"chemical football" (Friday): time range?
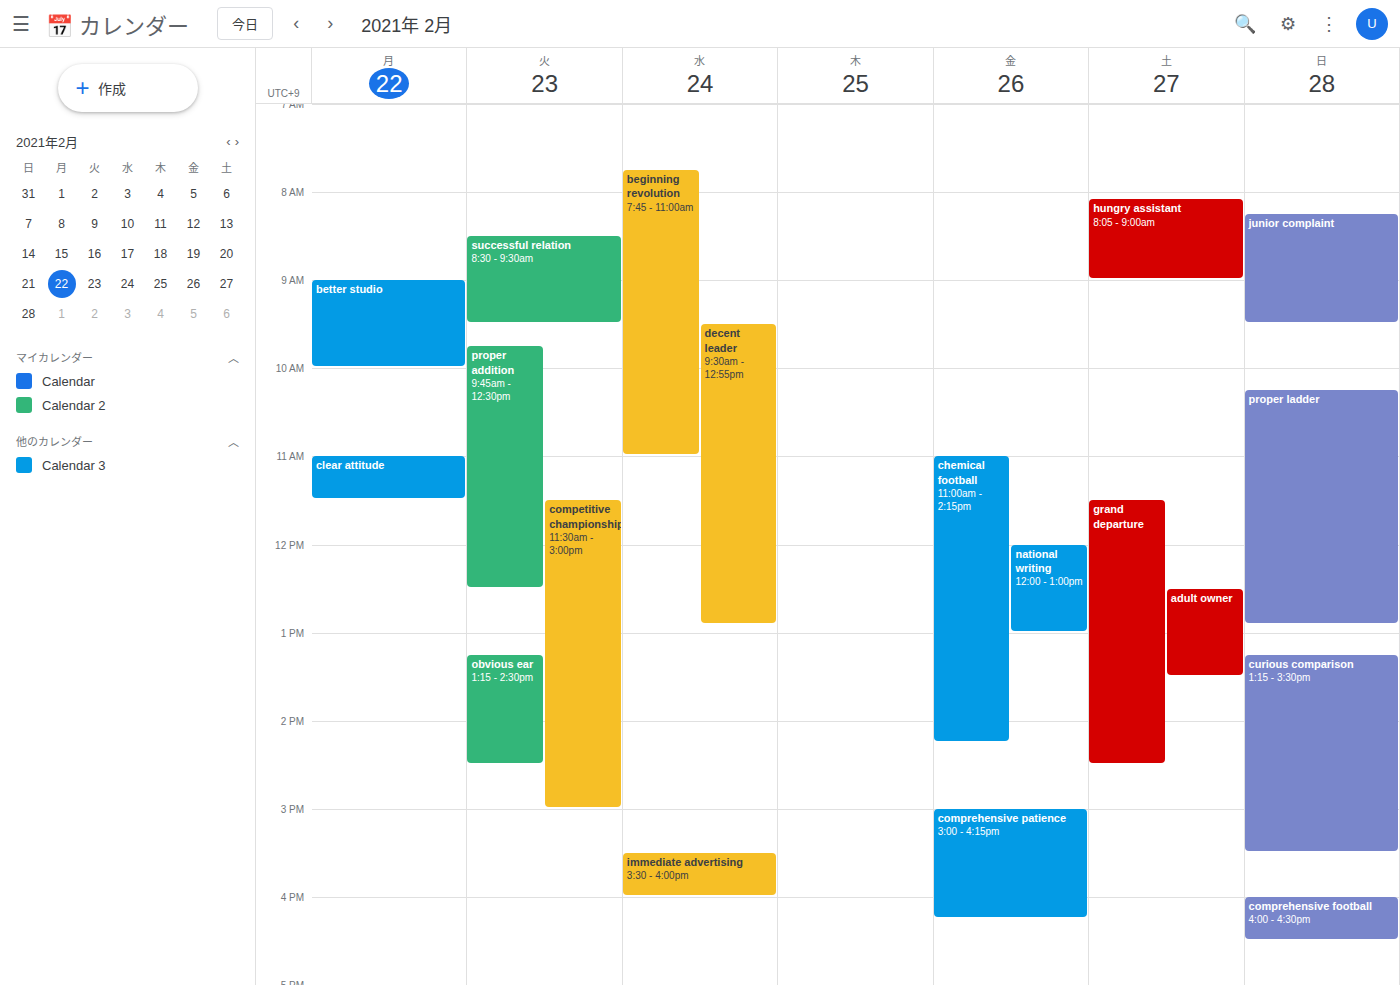
11:00 to 14:15